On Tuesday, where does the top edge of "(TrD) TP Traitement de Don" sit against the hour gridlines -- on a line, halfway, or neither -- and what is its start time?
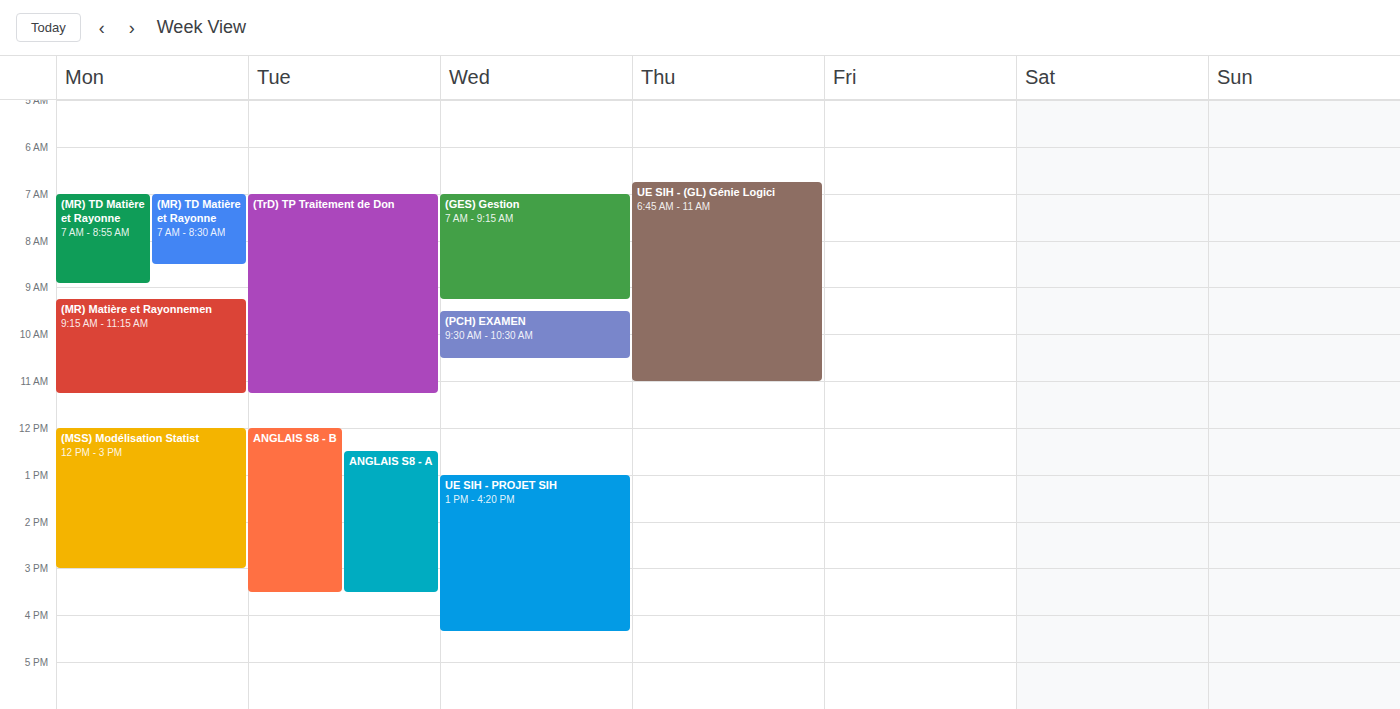
7:00 AM -- exactly on the 7 AM line.